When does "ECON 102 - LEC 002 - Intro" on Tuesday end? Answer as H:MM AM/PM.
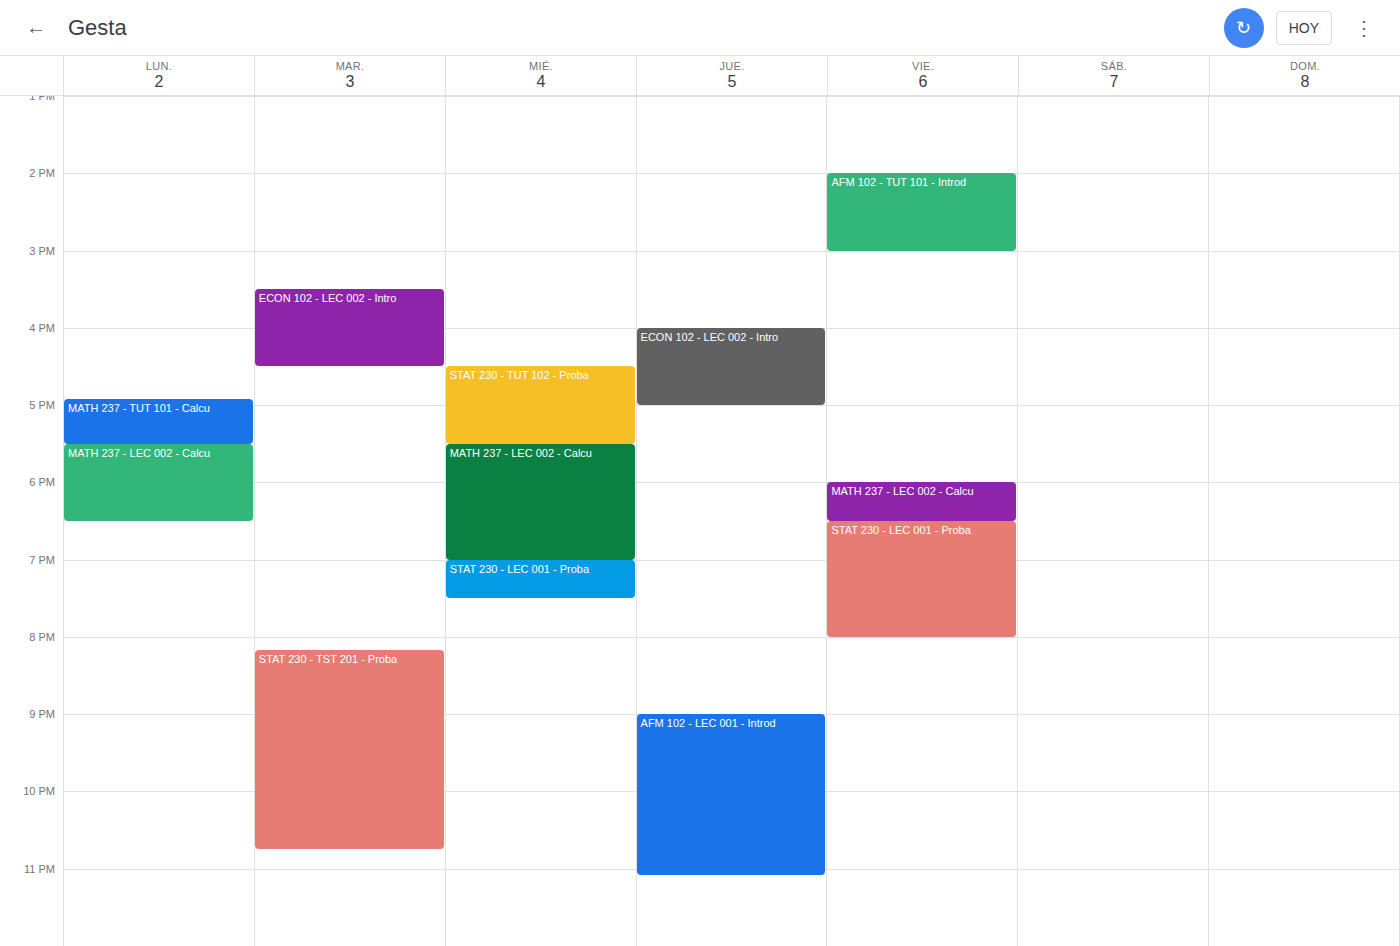
4:30 PM